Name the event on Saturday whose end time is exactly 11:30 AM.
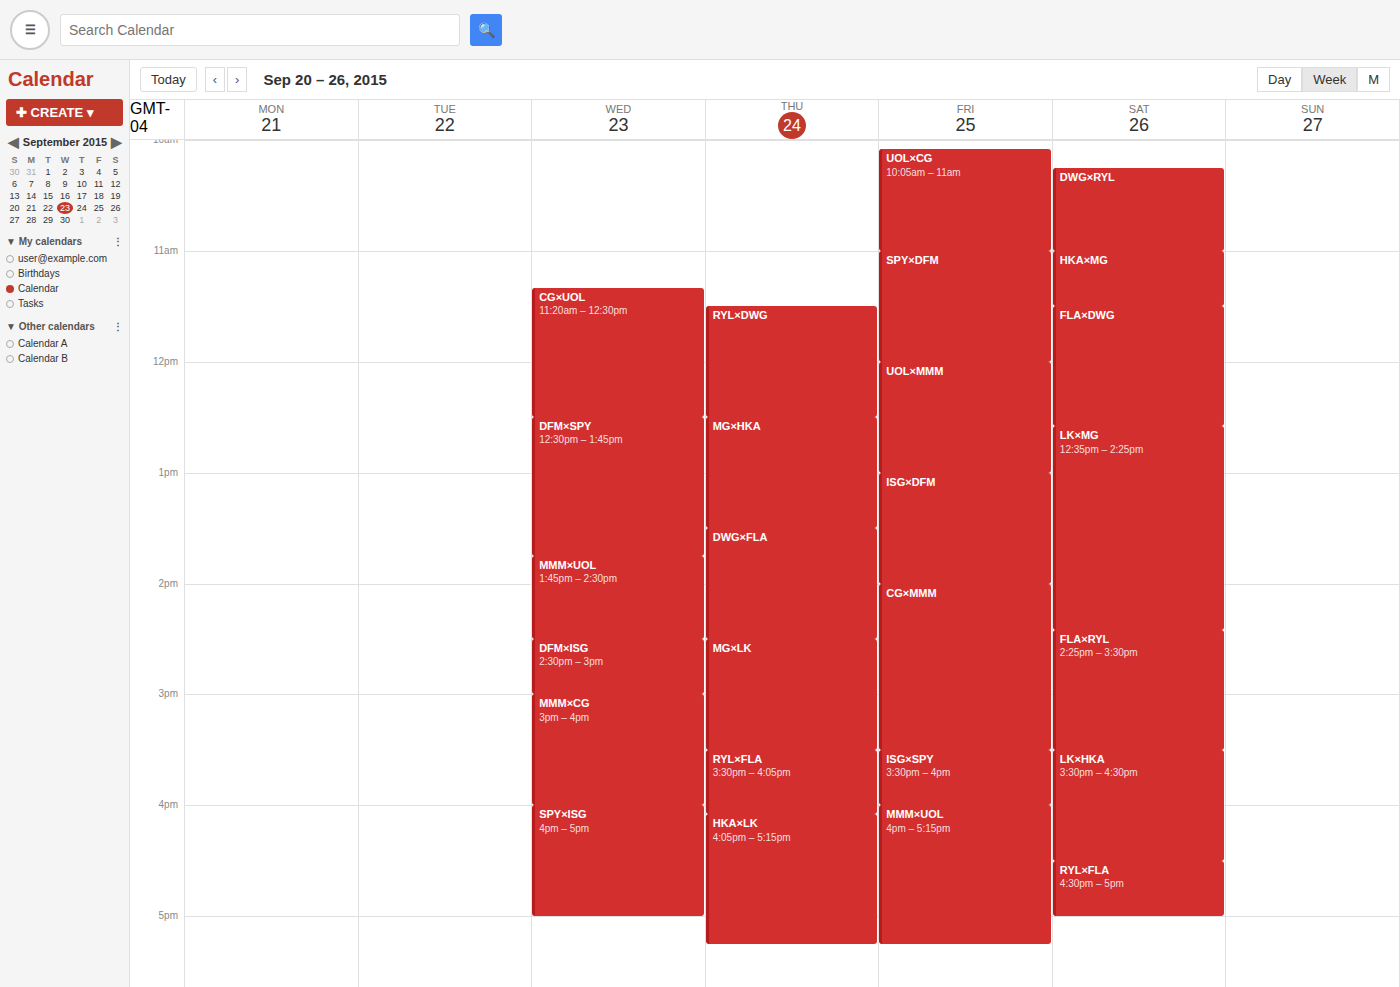
"HKA×MG"